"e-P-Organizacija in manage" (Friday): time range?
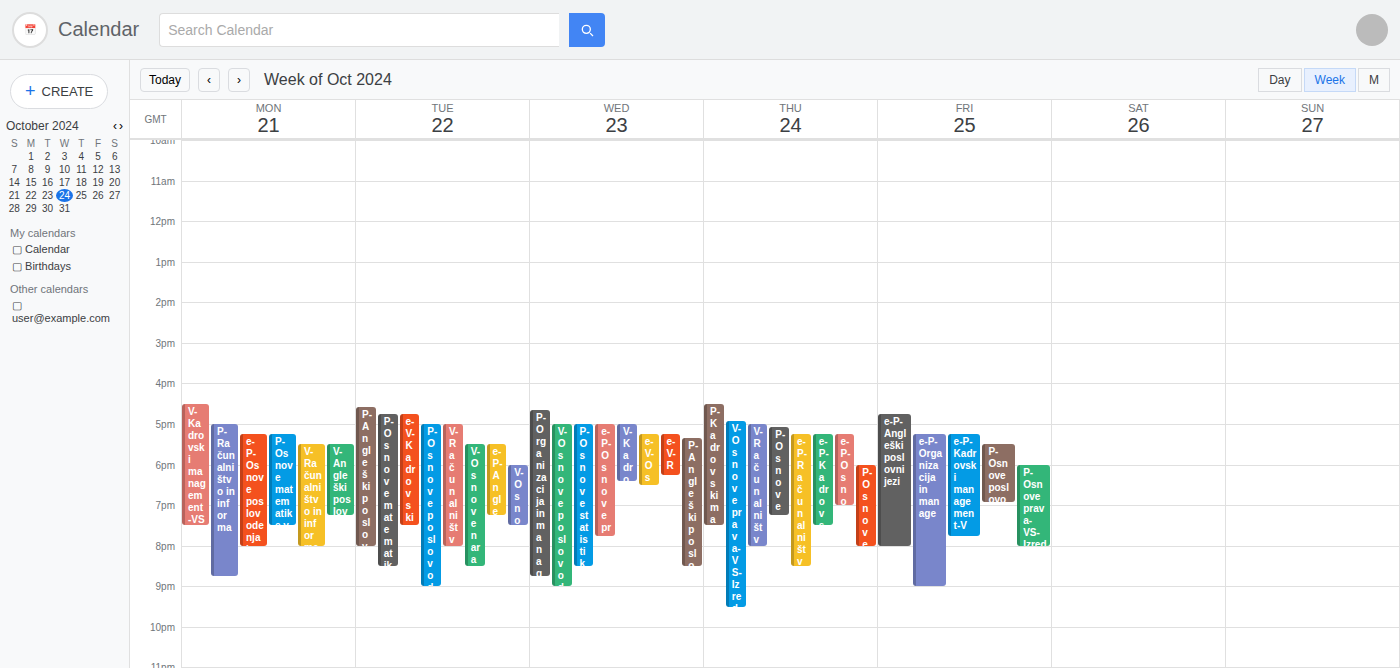
5:15 PM to 9:00 PM